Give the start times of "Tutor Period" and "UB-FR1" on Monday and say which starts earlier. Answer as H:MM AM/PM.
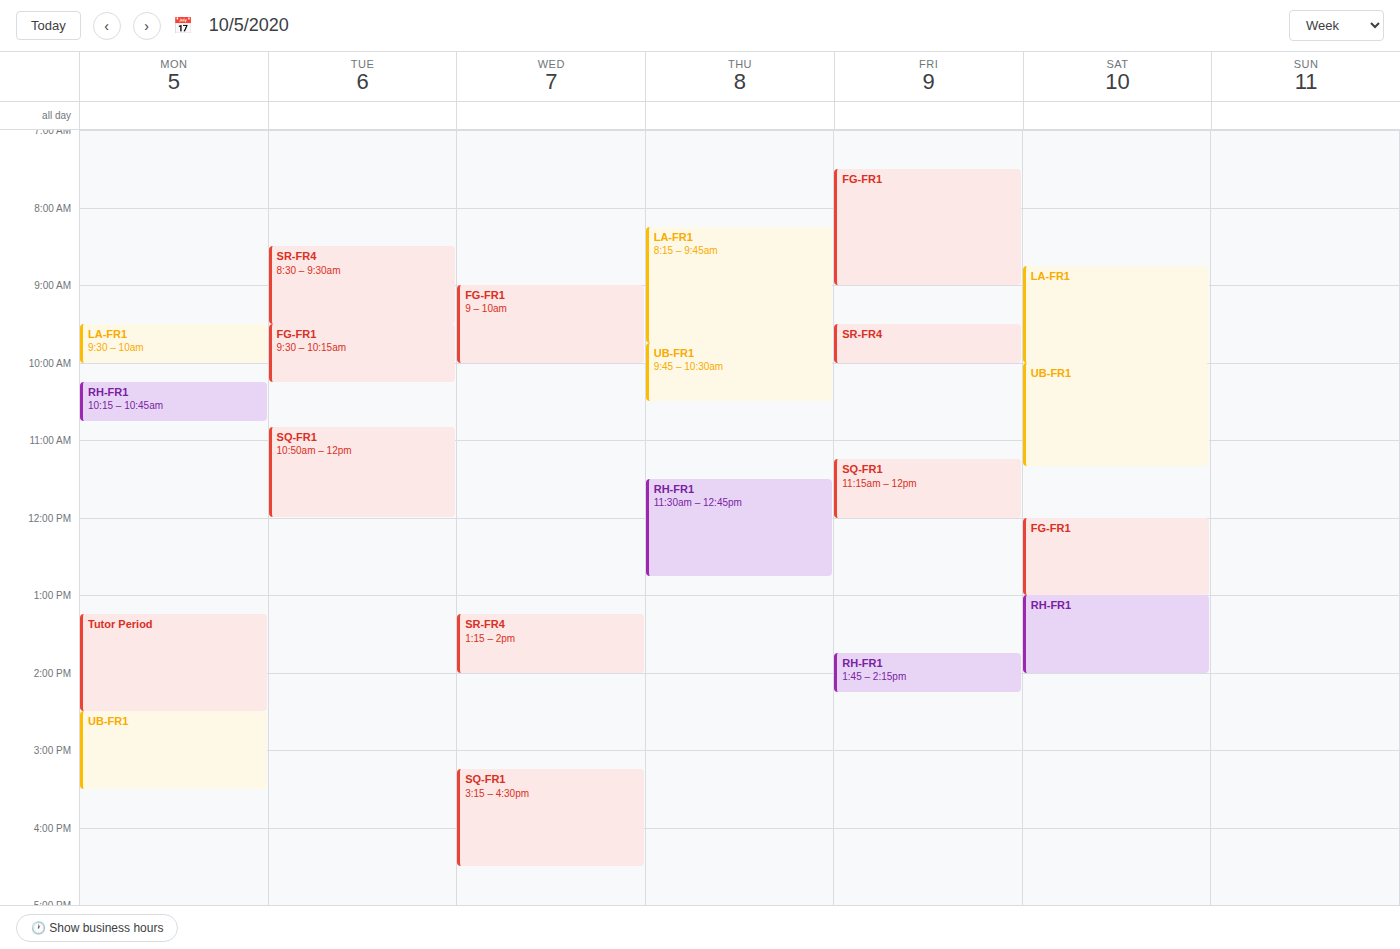
"Tutor Period" 1:15 PM; "UB-FR1" 2:30 PM.